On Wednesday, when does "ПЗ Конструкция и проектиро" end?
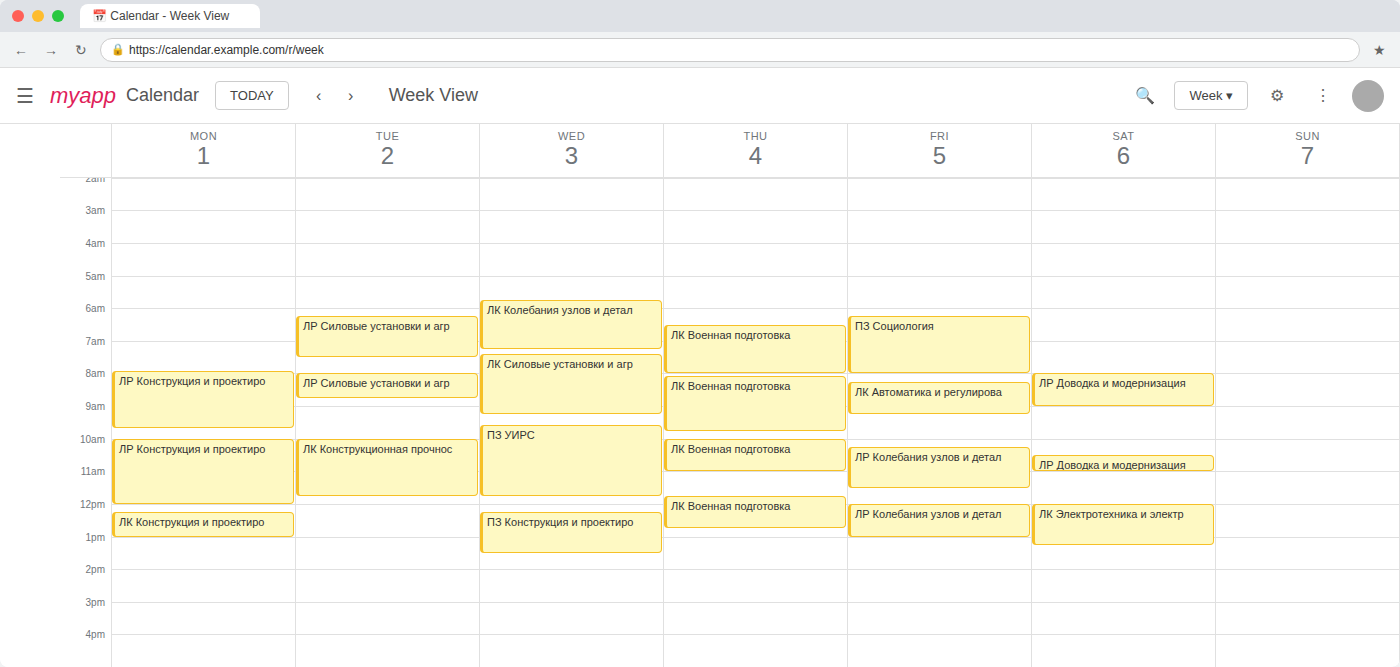
1:30 PM